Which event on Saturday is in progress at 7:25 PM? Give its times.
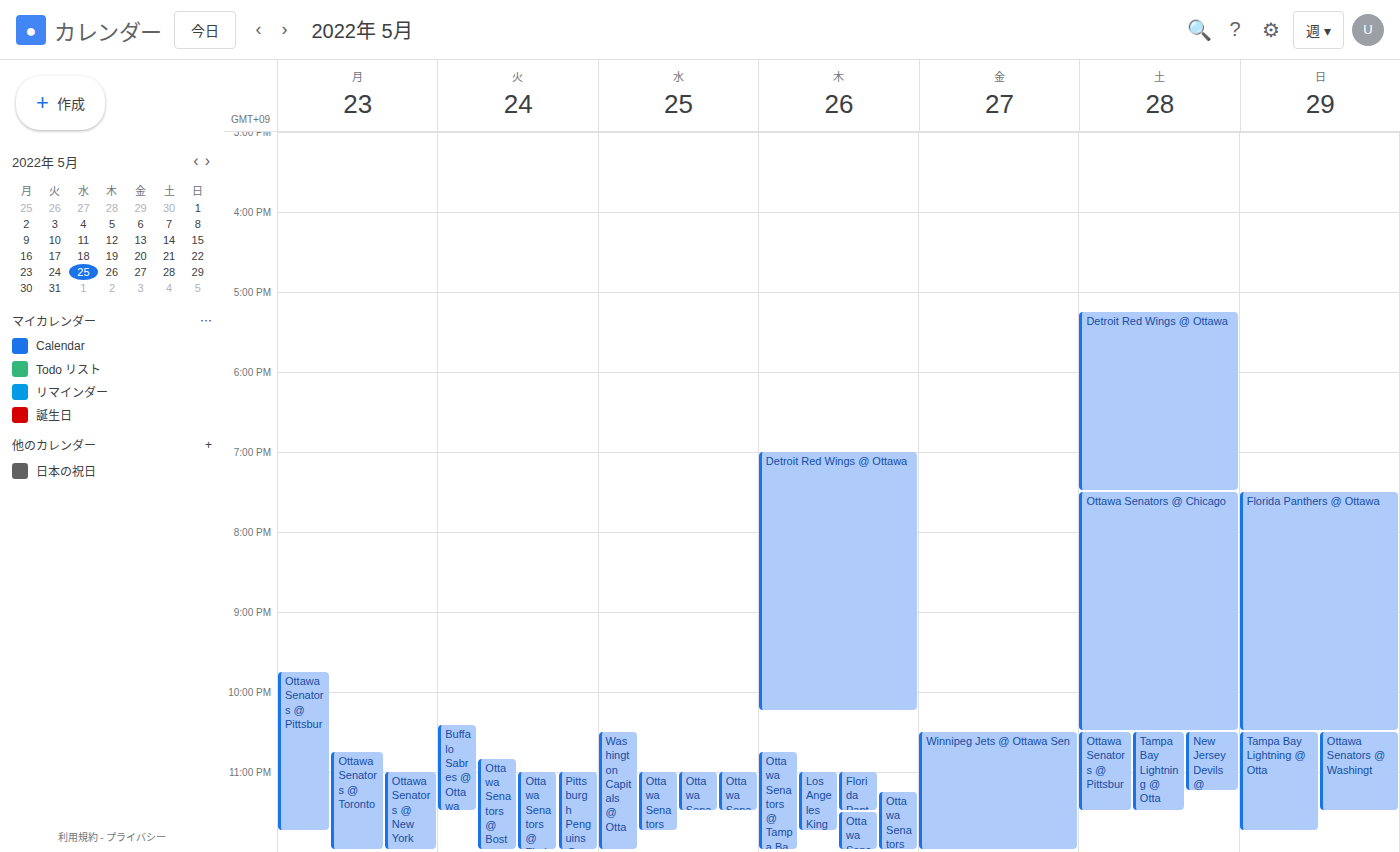
"Detroit Red Wings @ Ottawa", 5:15 PM to 7:30 PM